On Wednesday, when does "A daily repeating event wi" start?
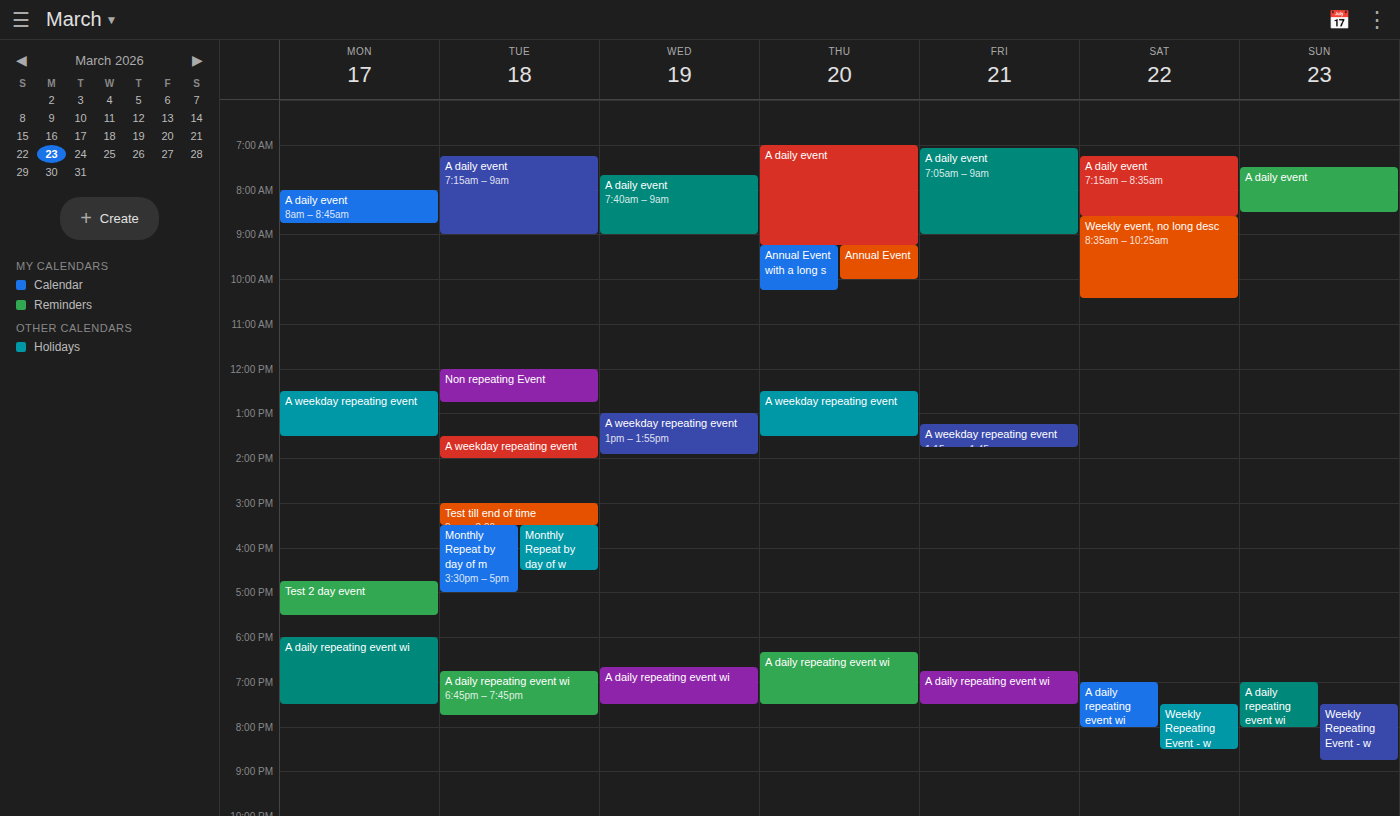
18:40